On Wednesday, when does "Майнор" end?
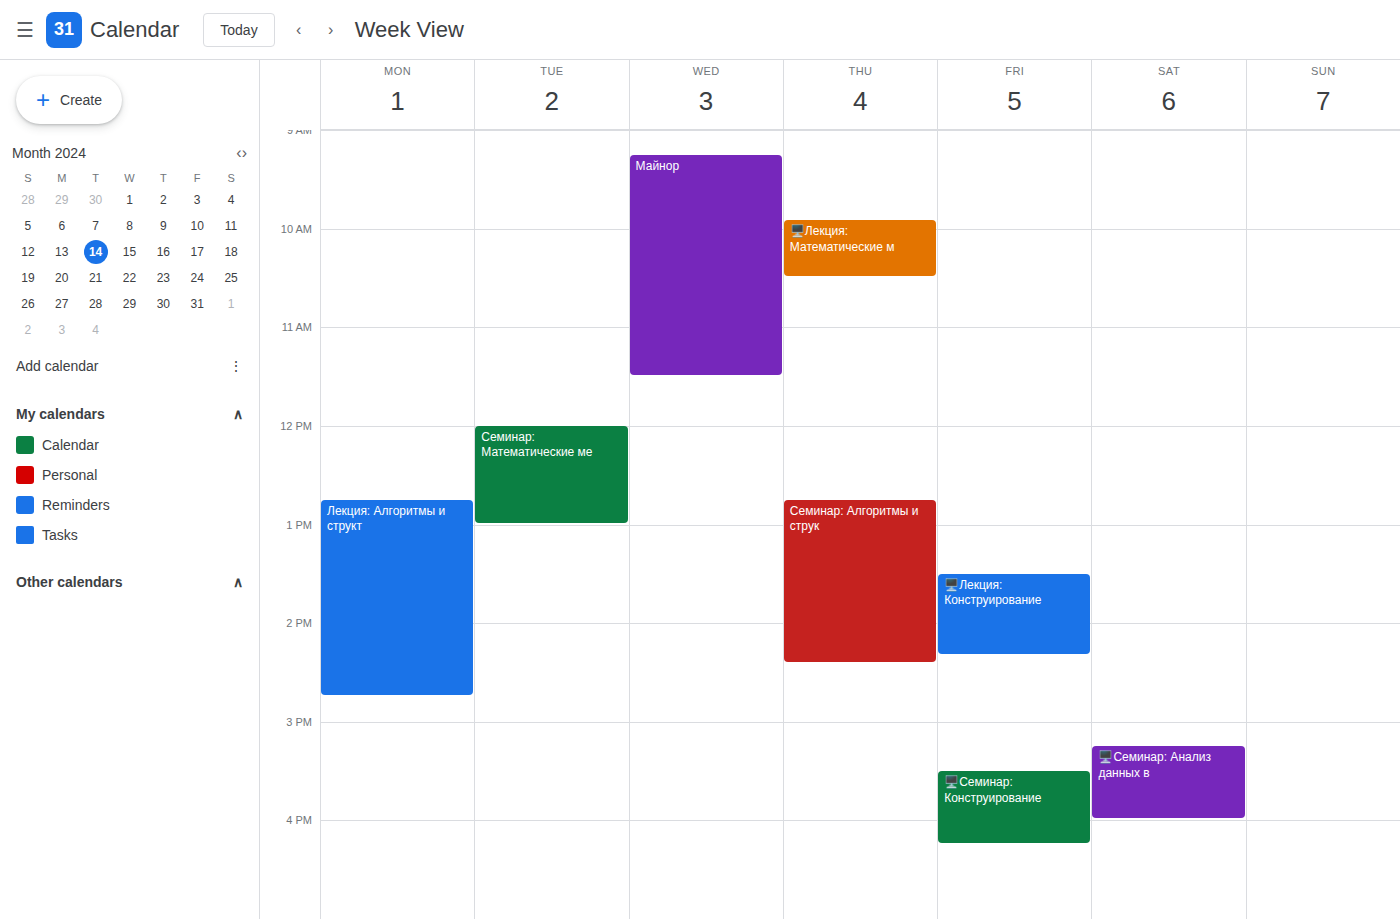
11:30 AM